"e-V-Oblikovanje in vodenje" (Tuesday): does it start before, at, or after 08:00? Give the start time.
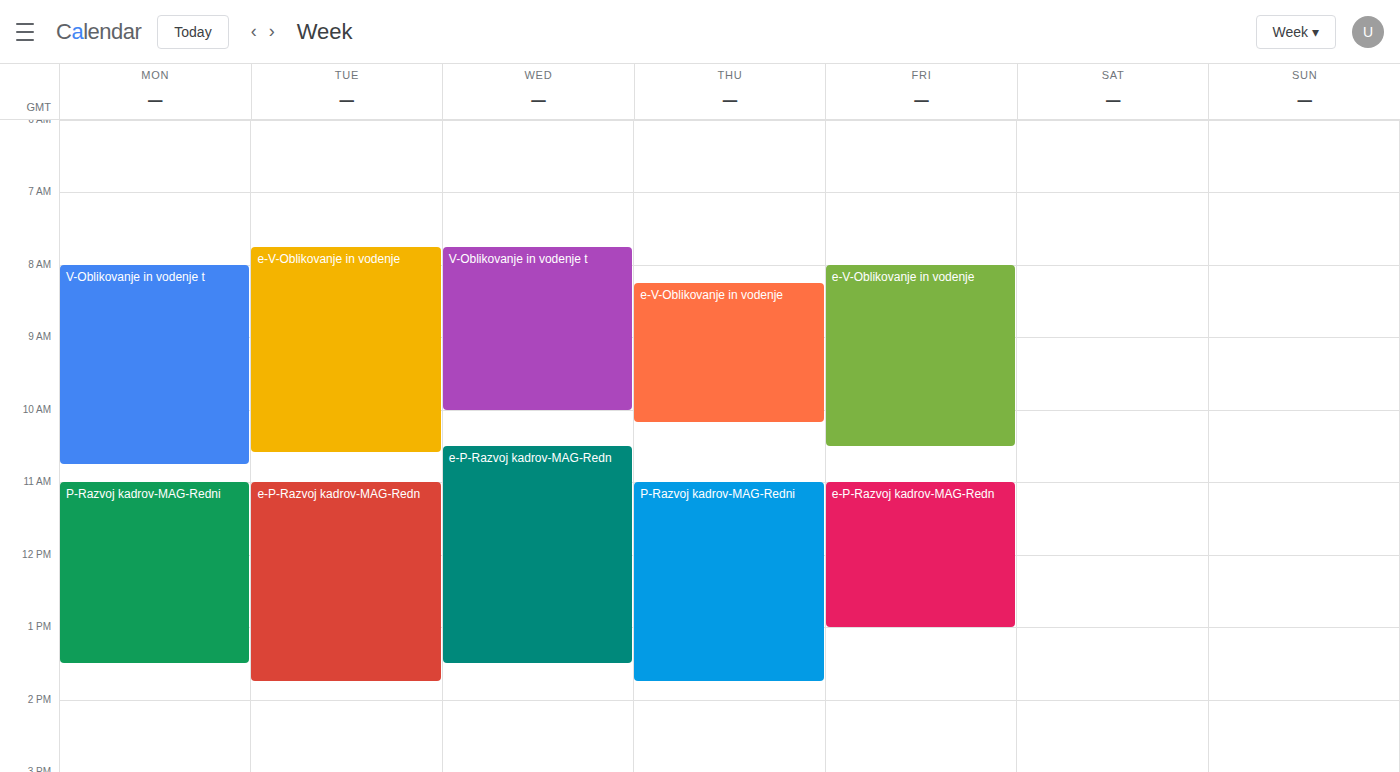
07:45 -- before 08:00, 15 minutes above the 08:00 line.